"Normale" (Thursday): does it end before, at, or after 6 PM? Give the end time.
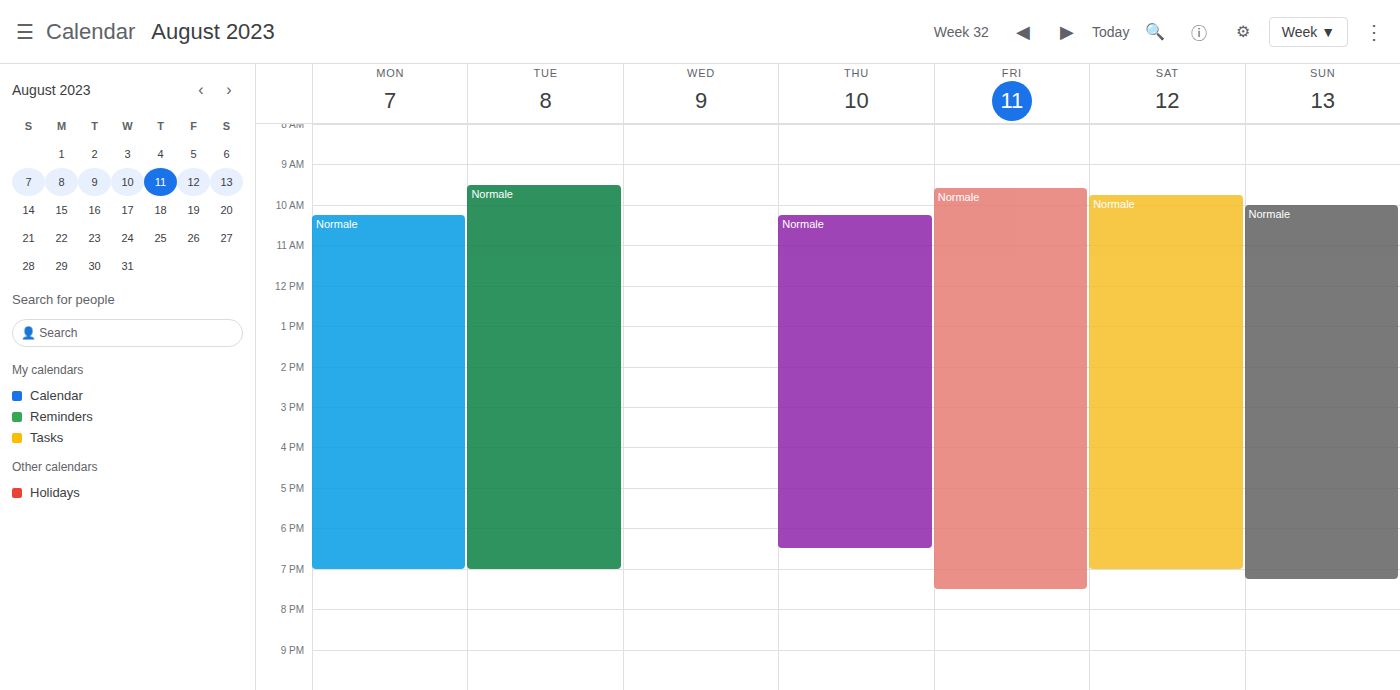
6:30 PM -- after 6 PM, 30 minutes below the 6 PM line.